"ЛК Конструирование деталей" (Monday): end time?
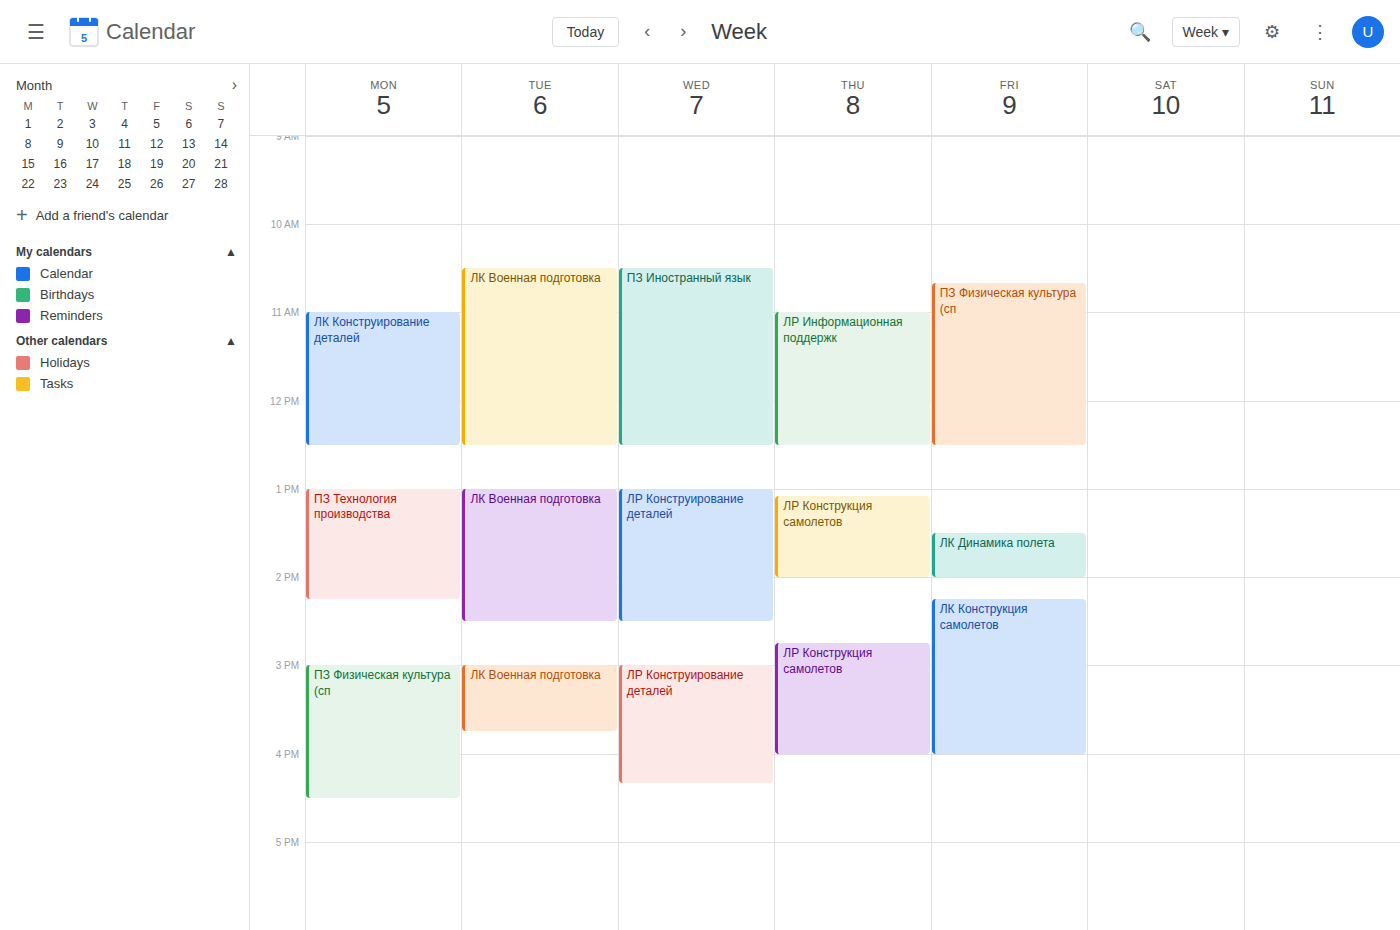
12:30 PM